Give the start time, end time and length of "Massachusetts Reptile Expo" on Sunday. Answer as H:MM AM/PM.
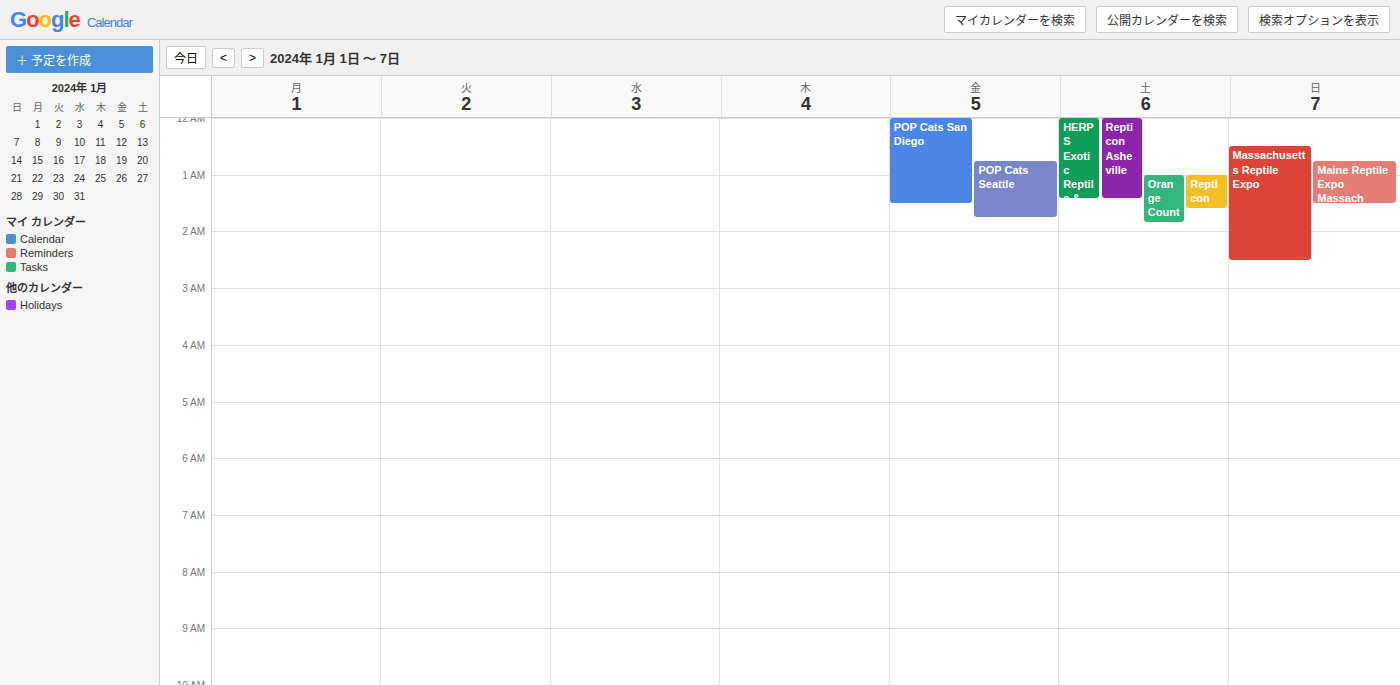
12:30 AM to 2:30 AM, 2 hours